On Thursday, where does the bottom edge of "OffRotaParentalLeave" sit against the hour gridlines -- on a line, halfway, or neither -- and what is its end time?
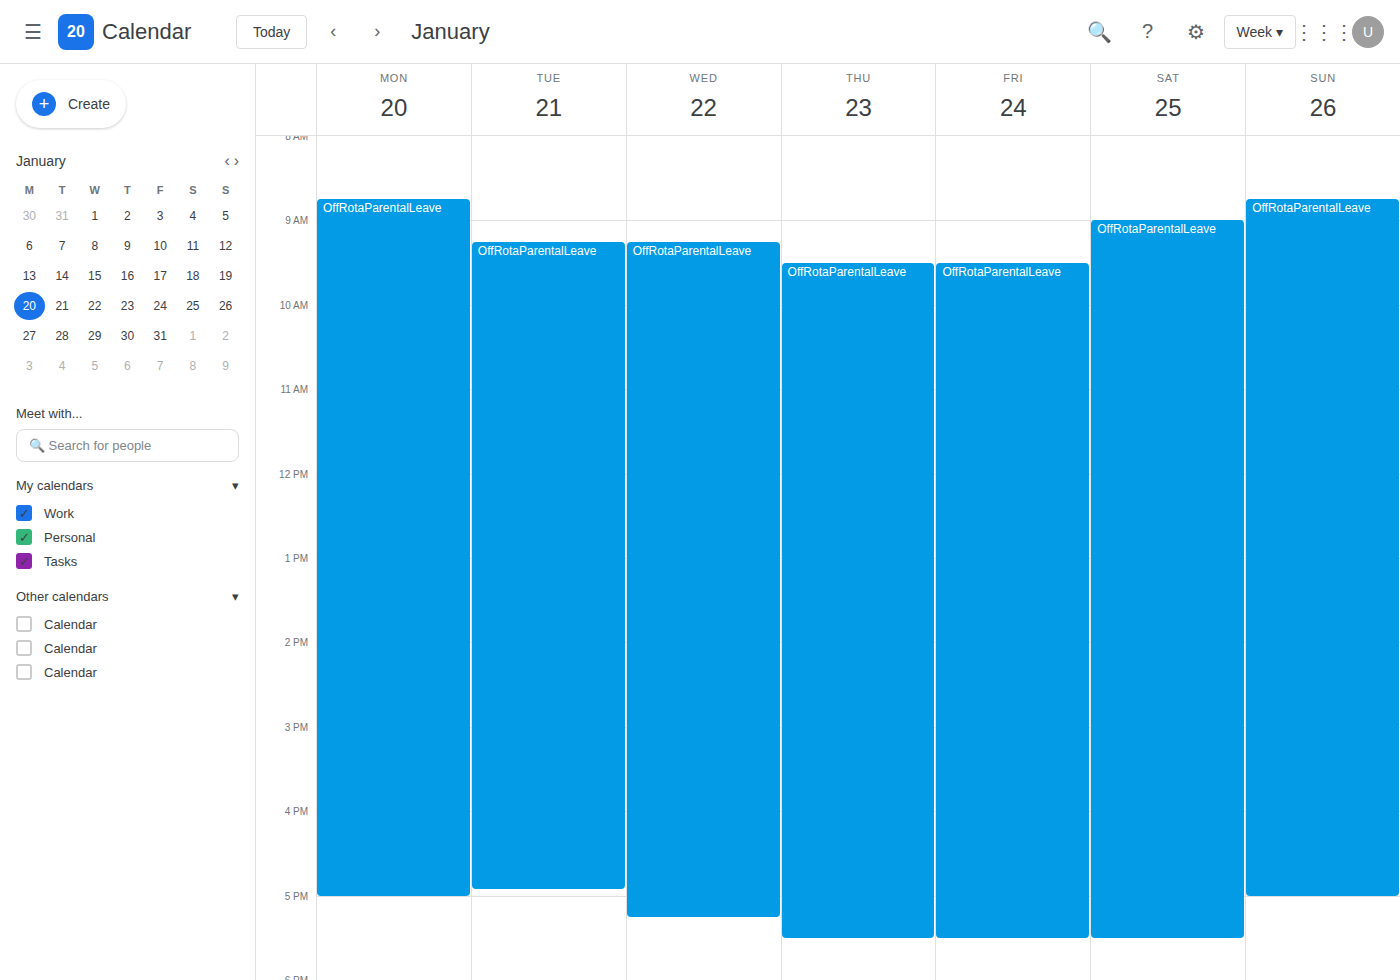
5:30 PM -- halfway between the 5 PM and 6 PM lines.